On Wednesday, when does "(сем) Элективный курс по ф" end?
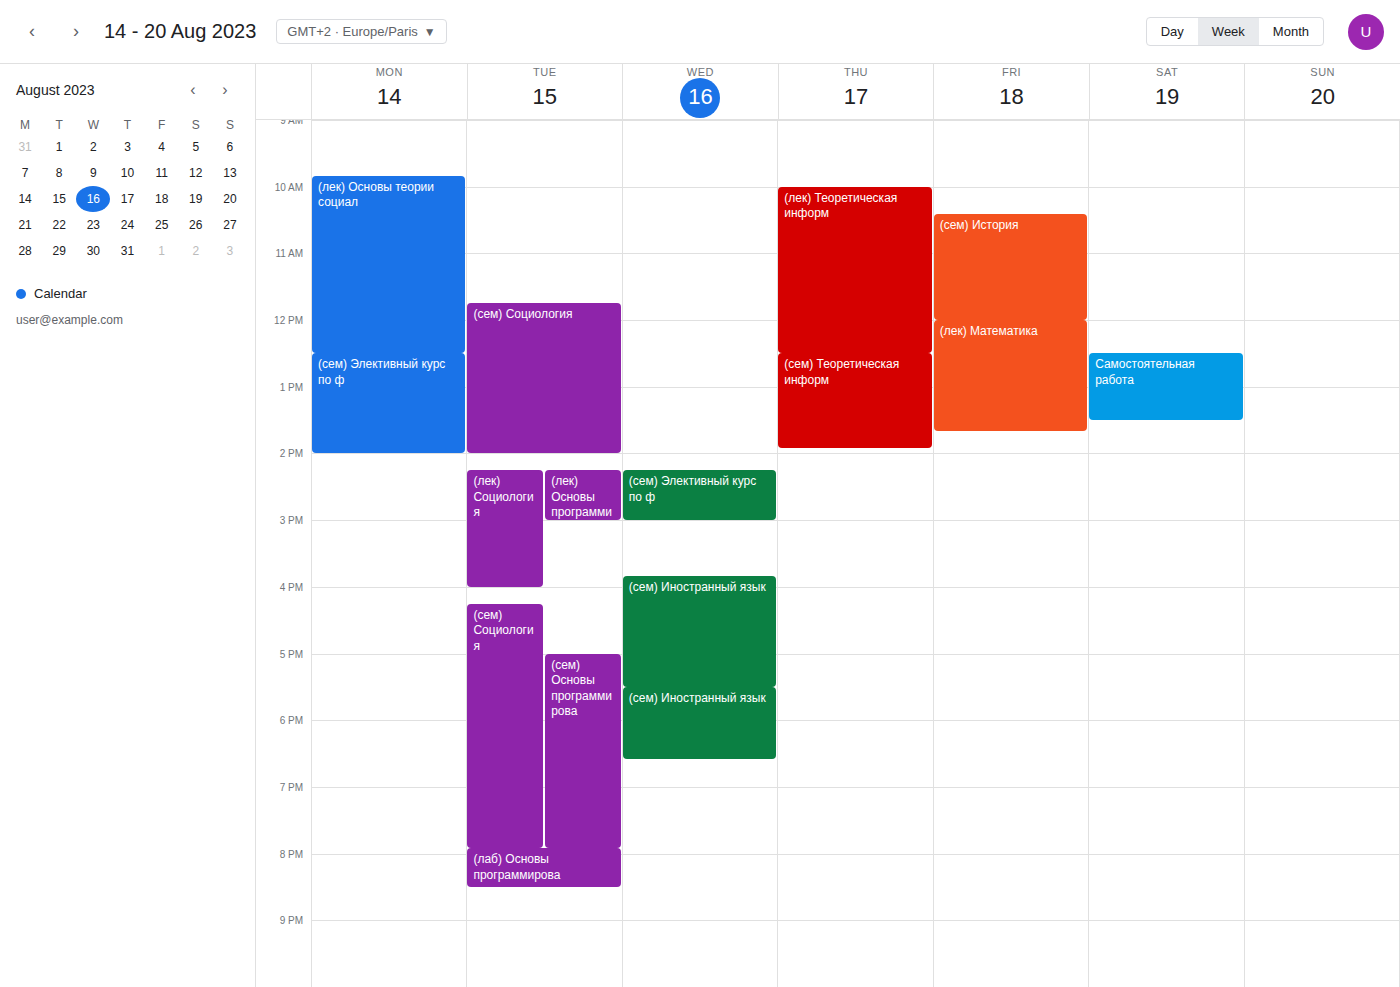
3:00 PM